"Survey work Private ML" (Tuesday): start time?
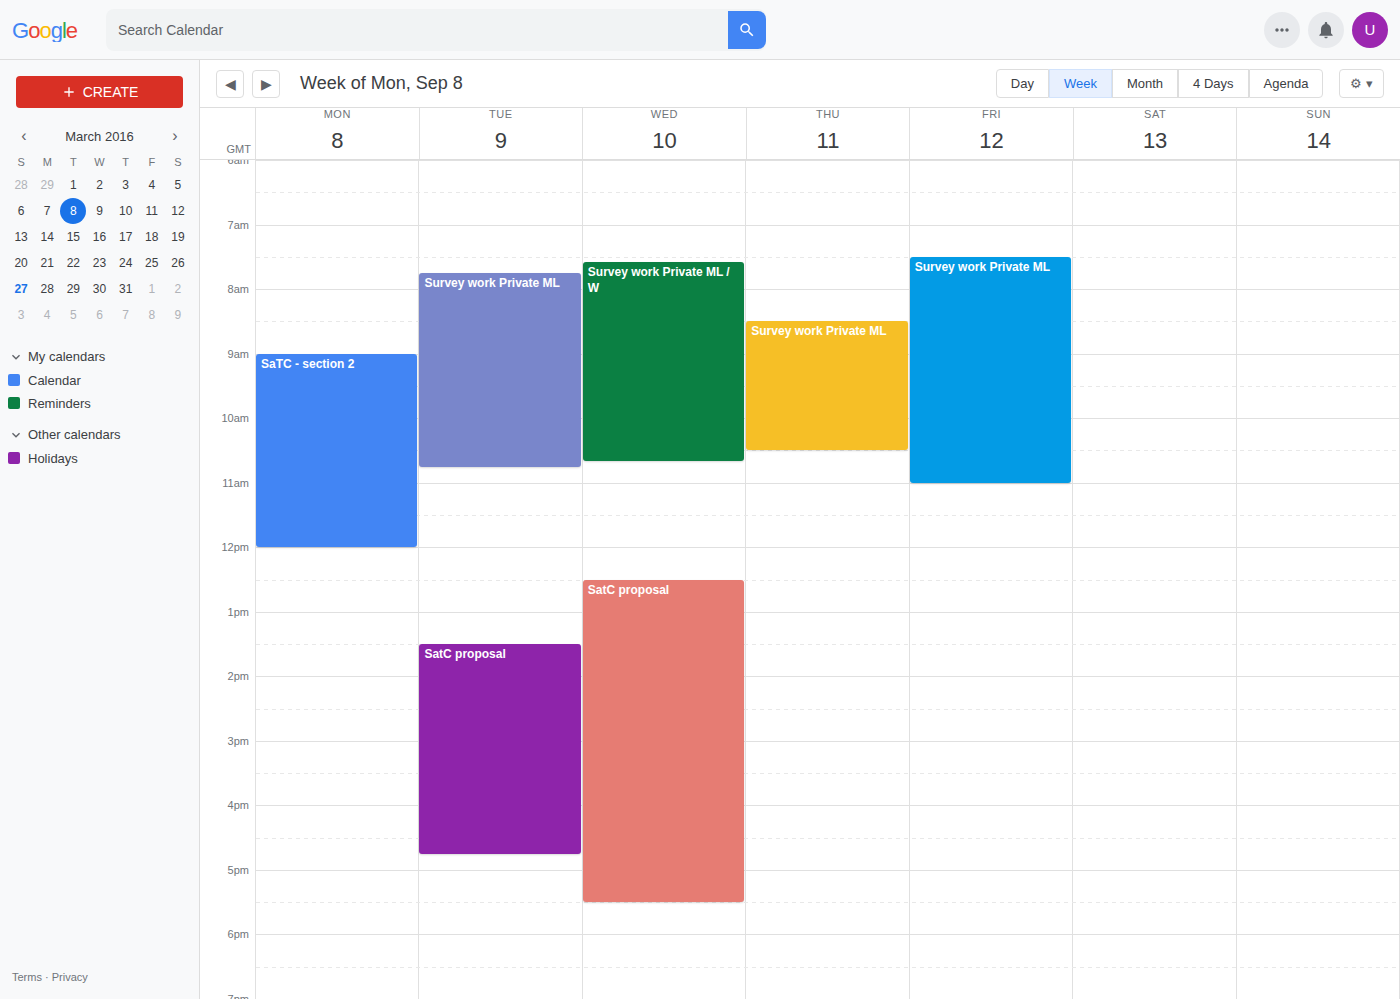
7:45 AM